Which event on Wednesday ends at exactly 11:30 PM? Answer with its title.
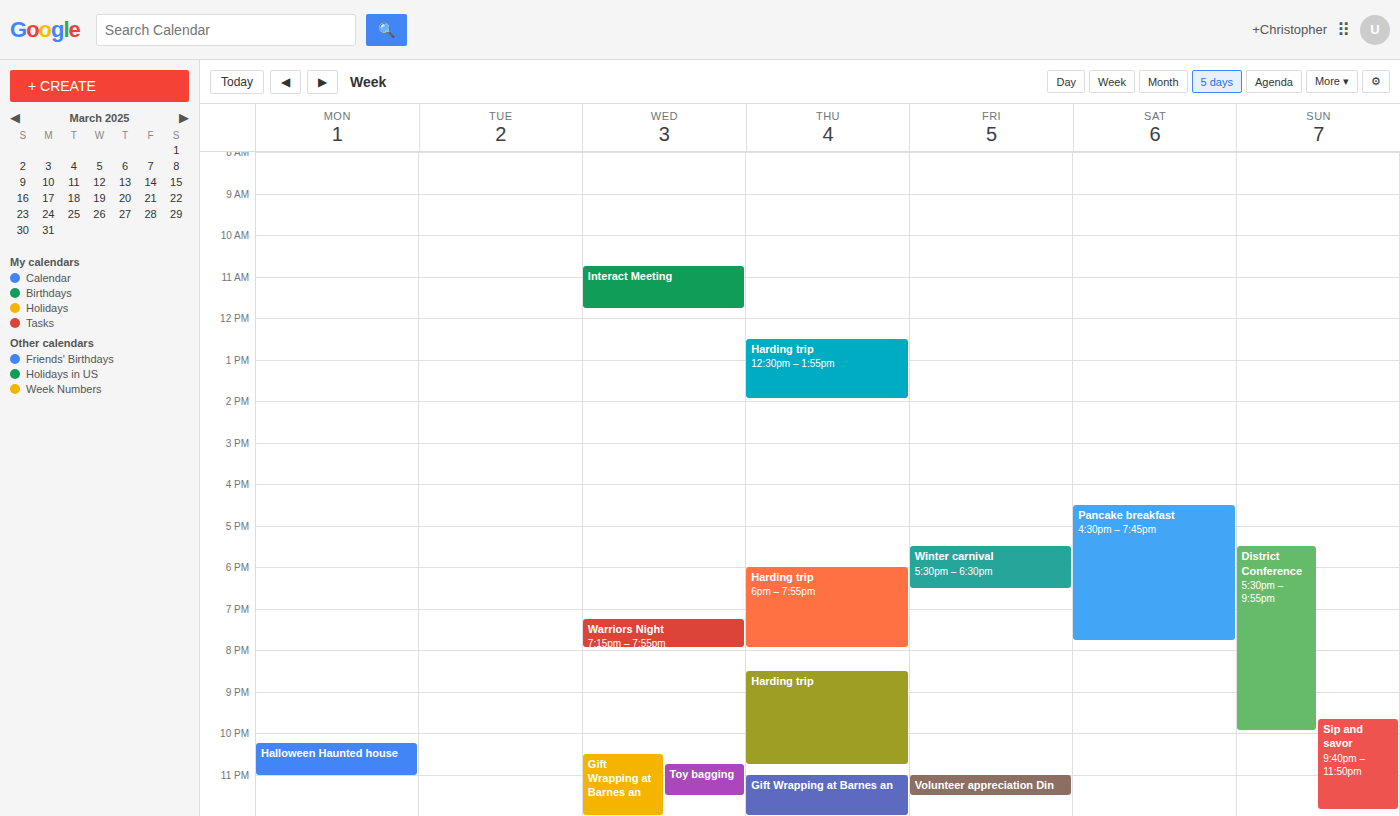
"Toy bagging"